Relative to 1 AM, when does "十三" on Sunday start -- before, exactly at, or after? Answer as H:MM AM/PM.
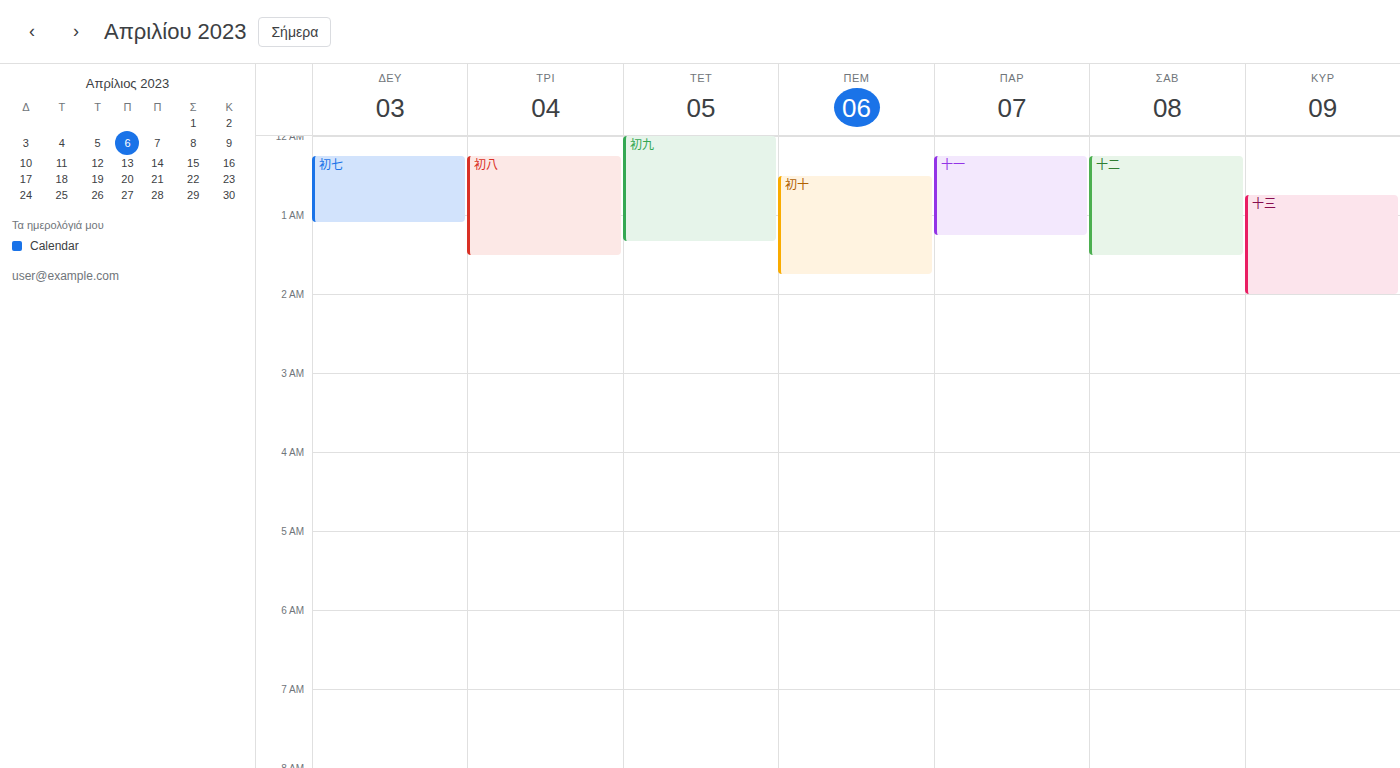
12:45 AM -- before 1 AM, 15 minutes above the 1 AM line.